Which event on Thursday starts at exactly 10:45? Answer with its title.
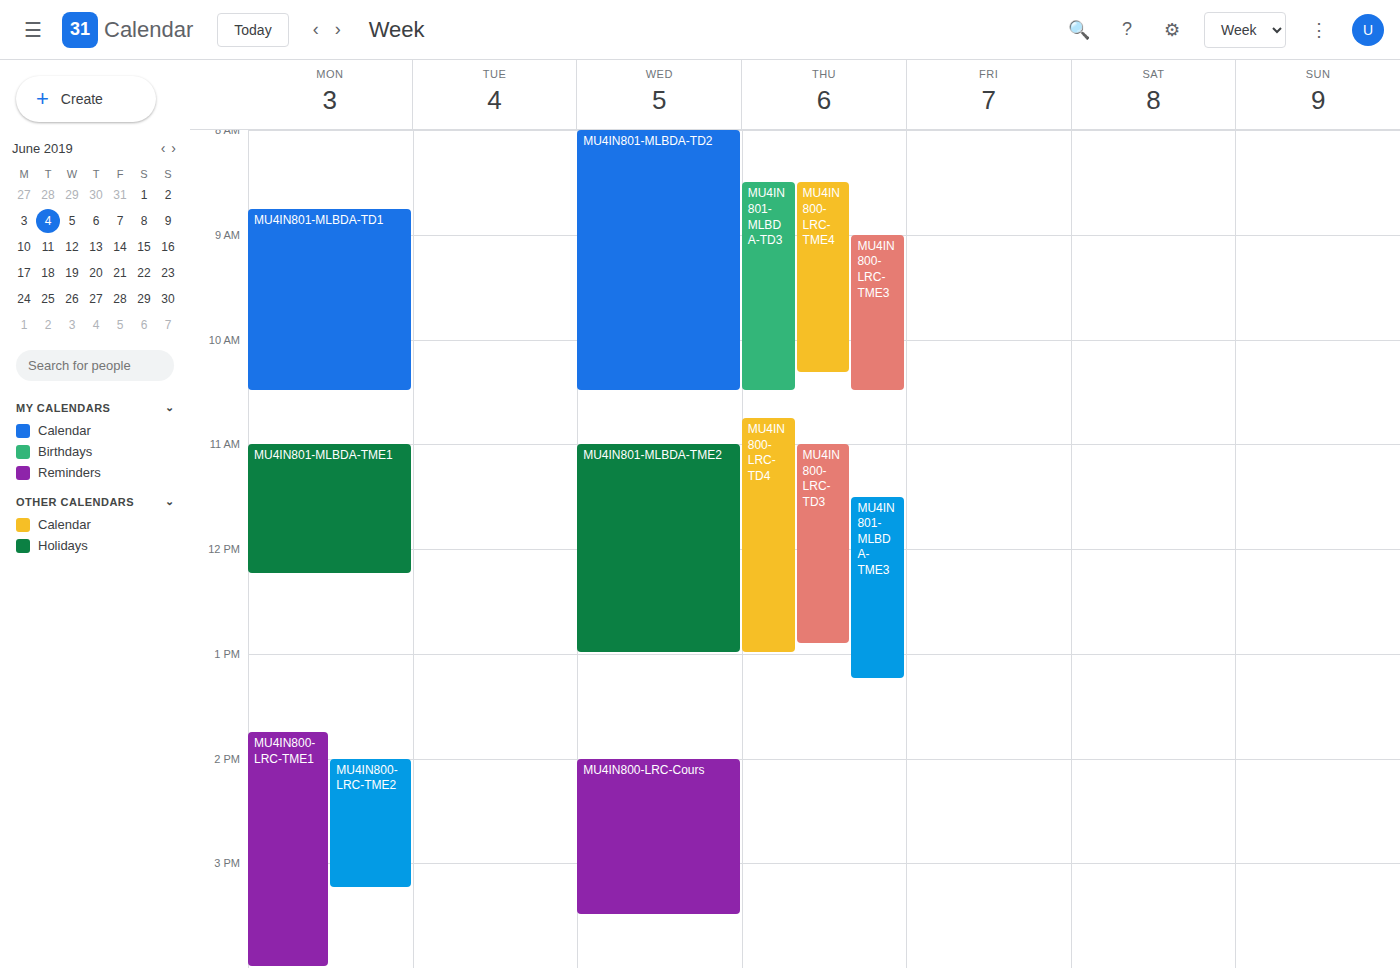
"MU4IN800-LRC-TD4"